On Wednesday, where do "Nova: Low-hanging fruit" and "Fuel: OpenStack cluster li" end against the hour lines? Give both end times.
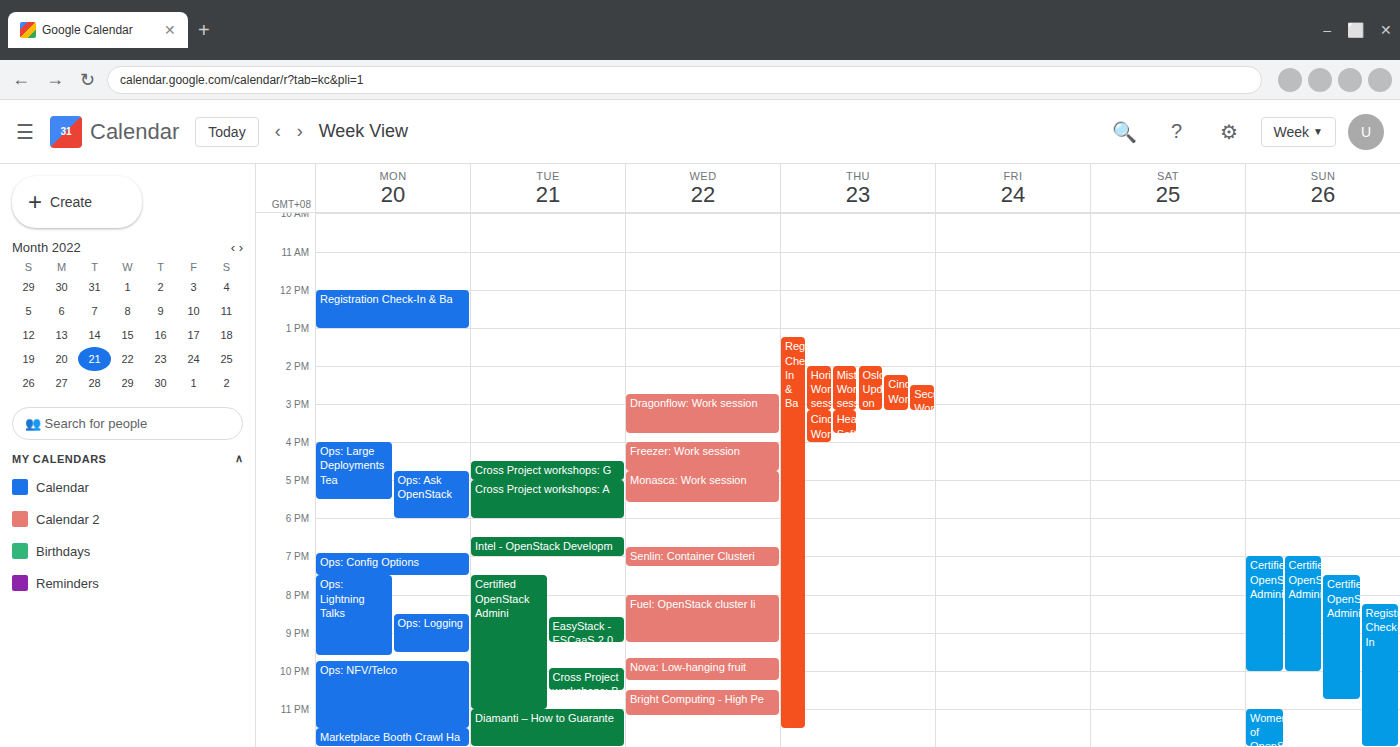
"Nova: Low-hanging fruit": 10:15 PM, neither: a quarter of the way from the 10 PM line to the 11 PM line. "Fuel: OpenStack cluster li": 9:15 PM, neither: a quarter of the way from the 9 PM line to the 10 PM line.